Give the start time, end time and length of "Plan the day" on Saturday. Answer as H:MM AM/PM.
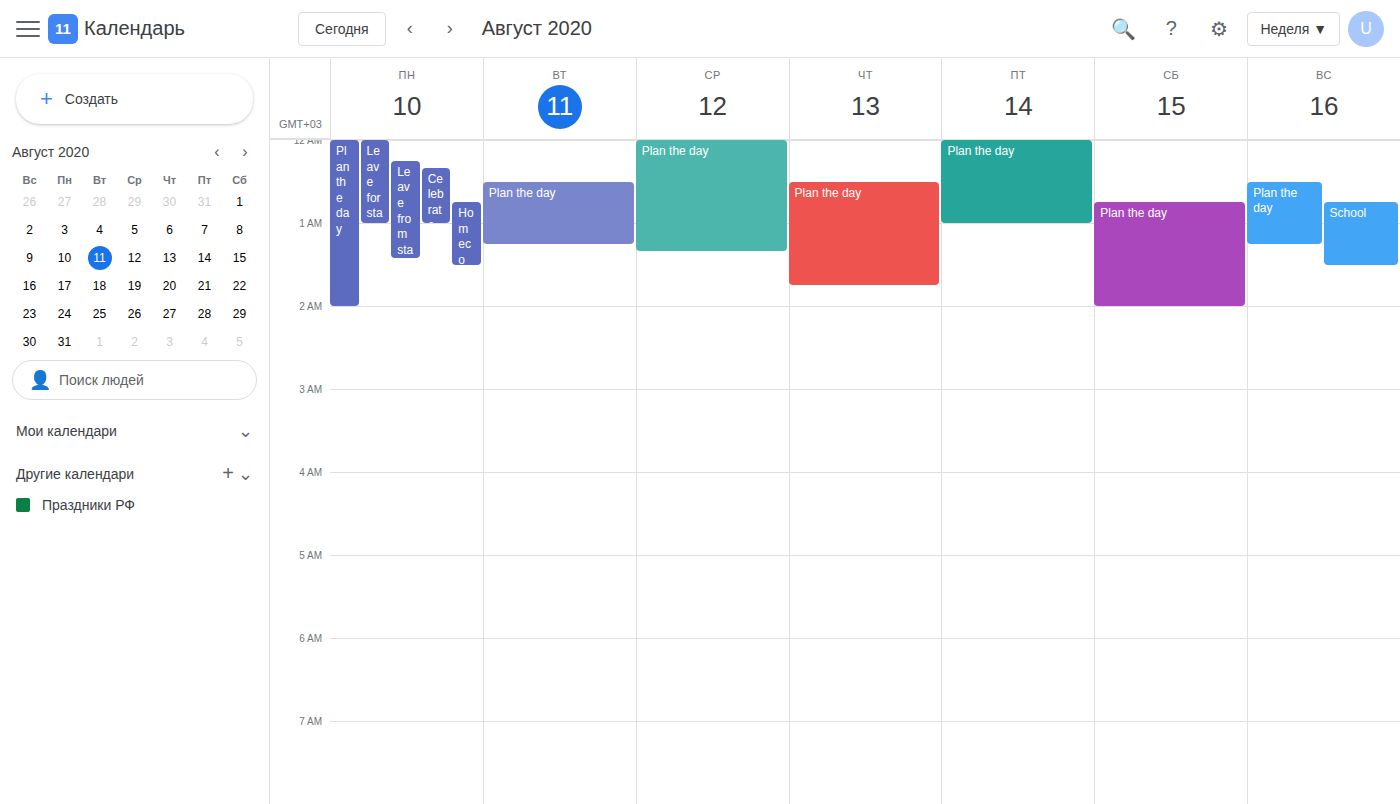
12:45 AM to 2:00 AM, 1 hour 15 minutes